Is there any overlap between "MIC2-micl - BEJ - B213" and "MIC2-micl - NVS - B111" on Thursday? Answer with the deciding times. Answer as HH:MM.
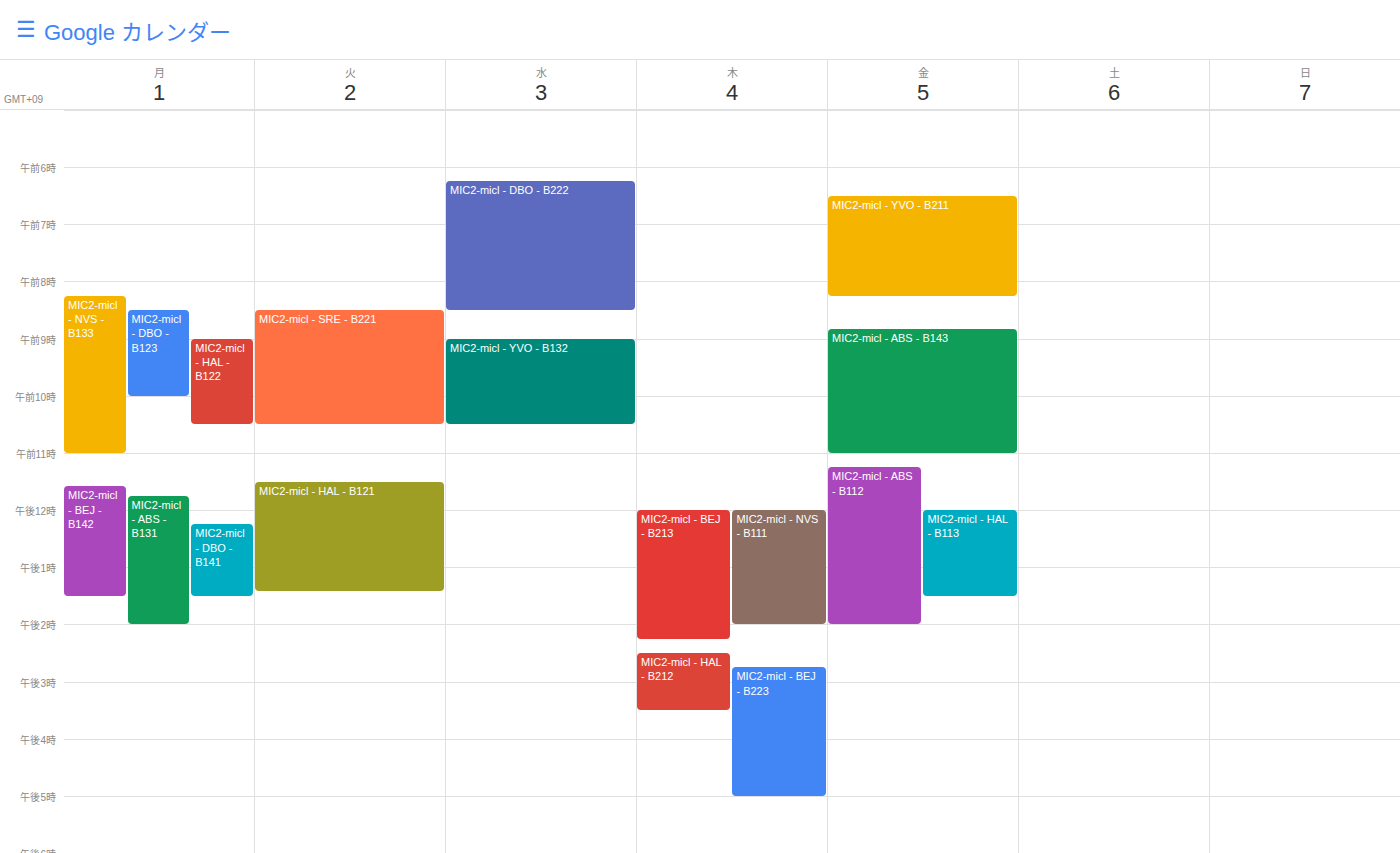
"MIC2-micl - BEJ - B213" starts at 12:00, before "MIC2-micl - NVS - B111" ends at 14:00 -- they overlap.